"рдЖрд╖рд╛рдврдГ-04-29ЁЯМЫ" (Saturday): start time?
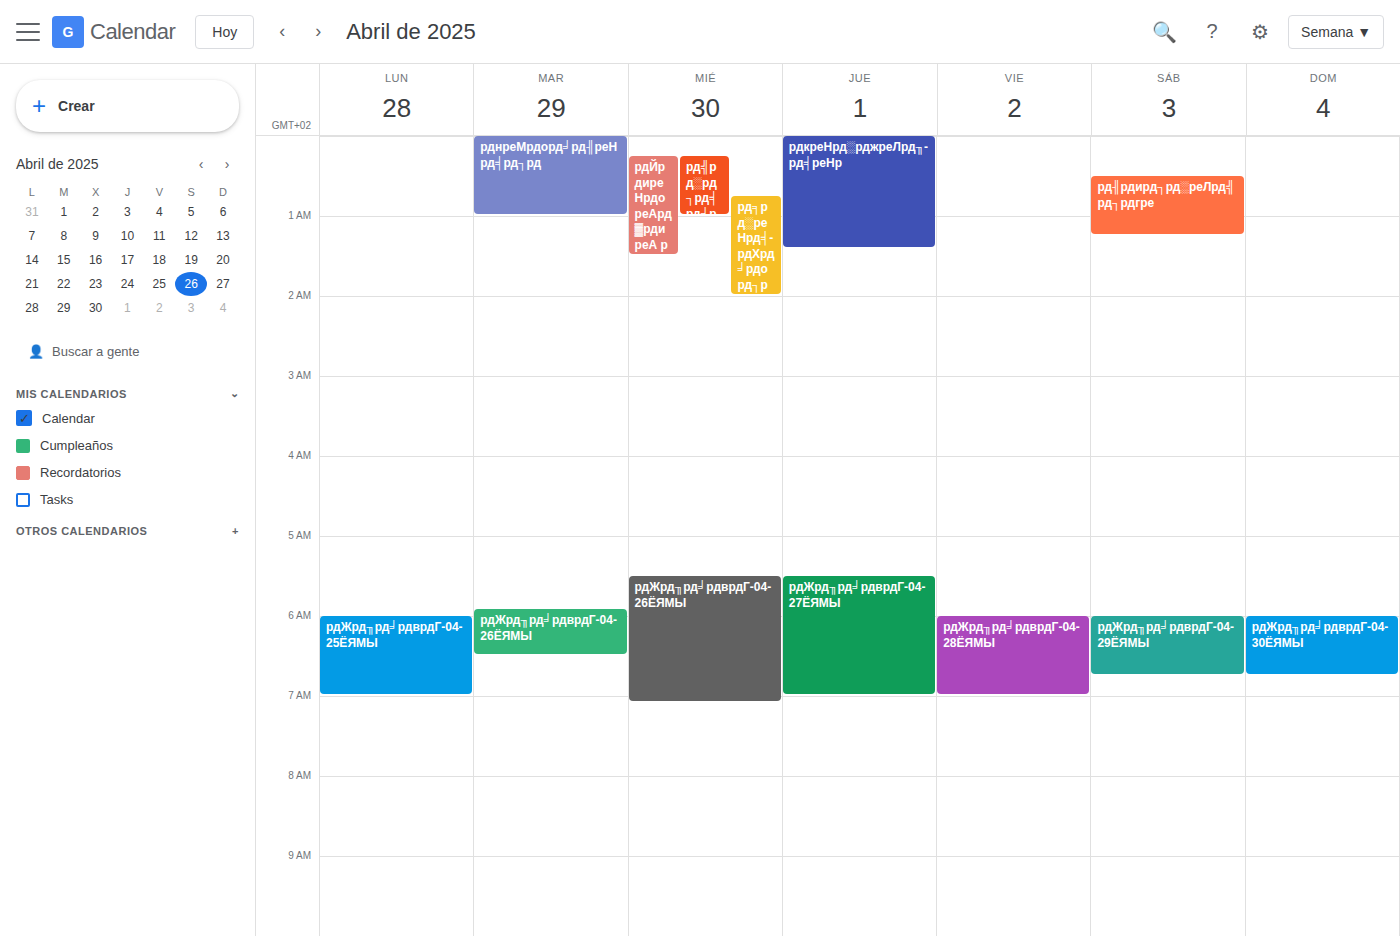
6:00 AM